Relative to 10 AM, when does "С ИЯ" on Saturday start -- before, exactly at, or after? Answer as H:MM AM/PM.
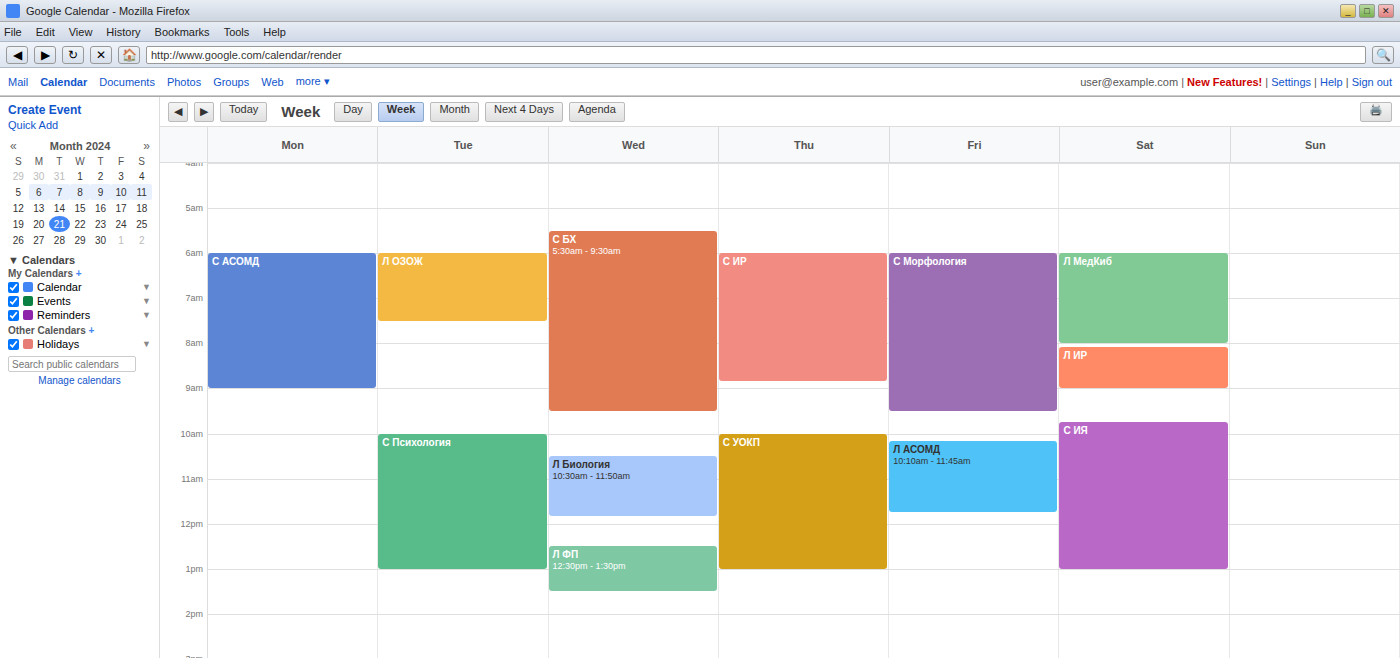
9:45 AM -- before 10 AM, 15 minutes above the 10 AM line.